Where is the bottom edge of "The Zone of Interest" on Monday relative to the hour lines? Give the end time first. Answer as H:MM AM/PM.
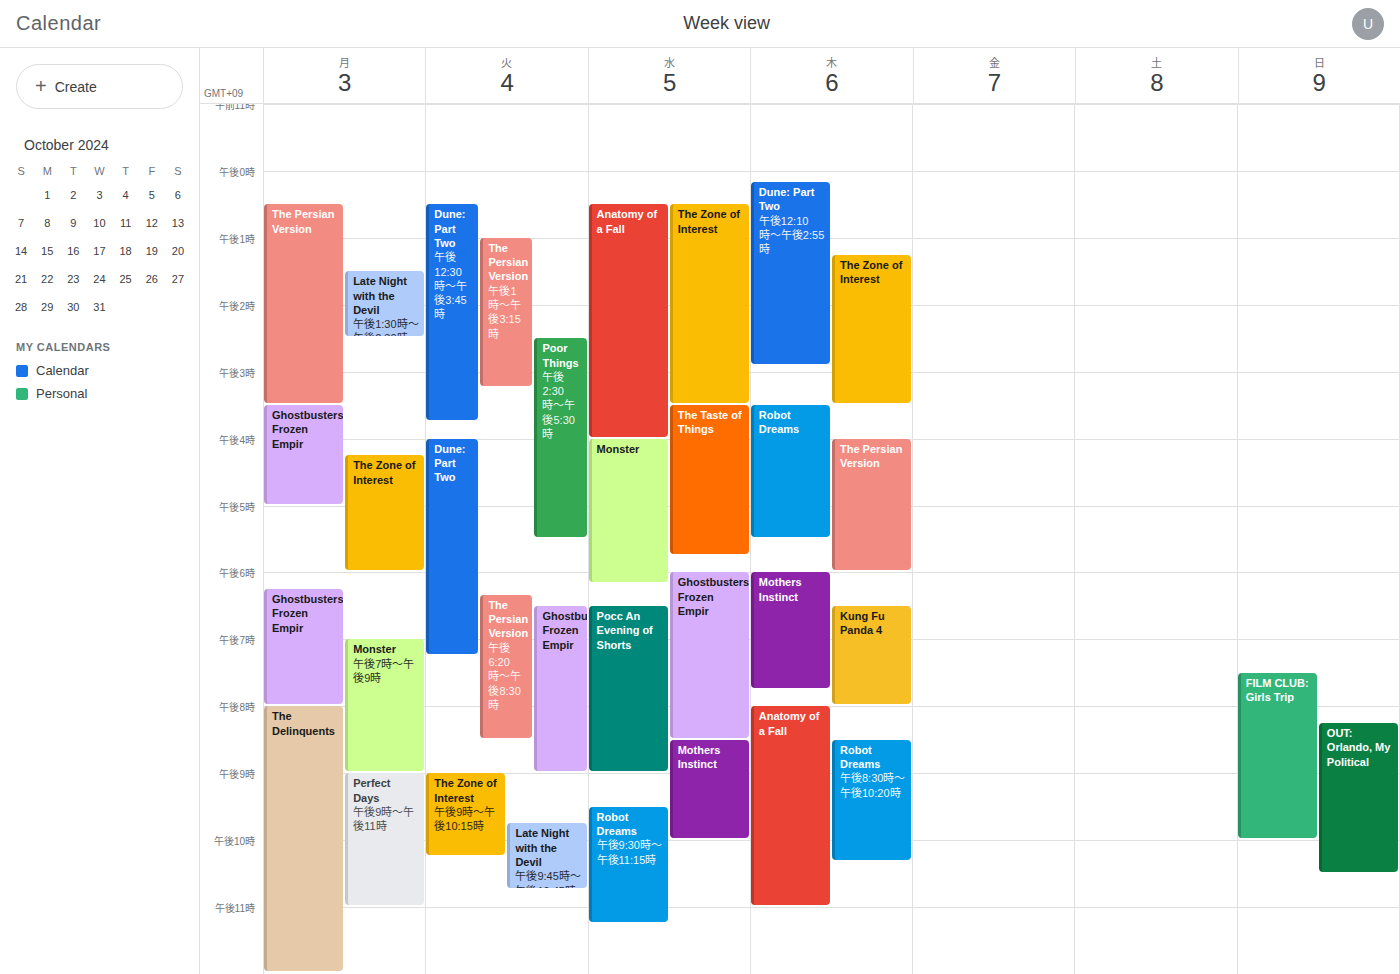
6:00 PM -- exactly on the 6 PM line.